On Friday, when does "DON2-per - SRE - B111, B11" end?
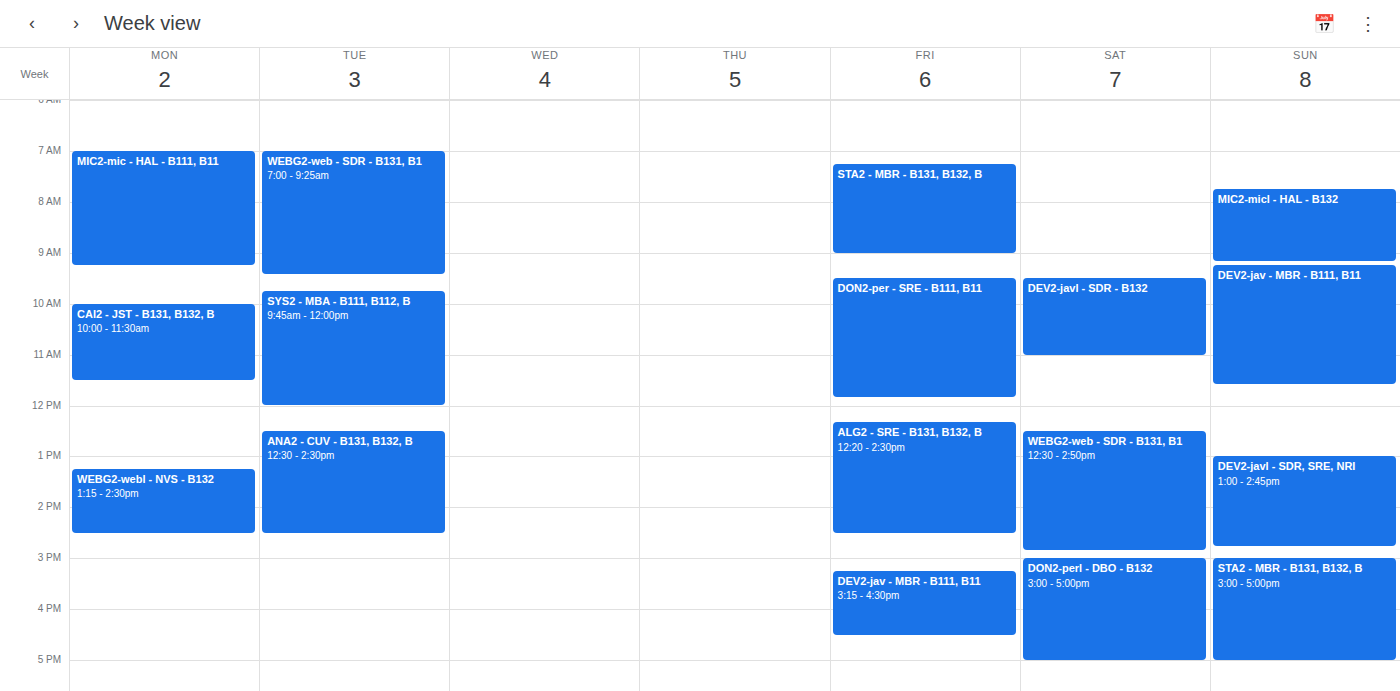
11:50 AM